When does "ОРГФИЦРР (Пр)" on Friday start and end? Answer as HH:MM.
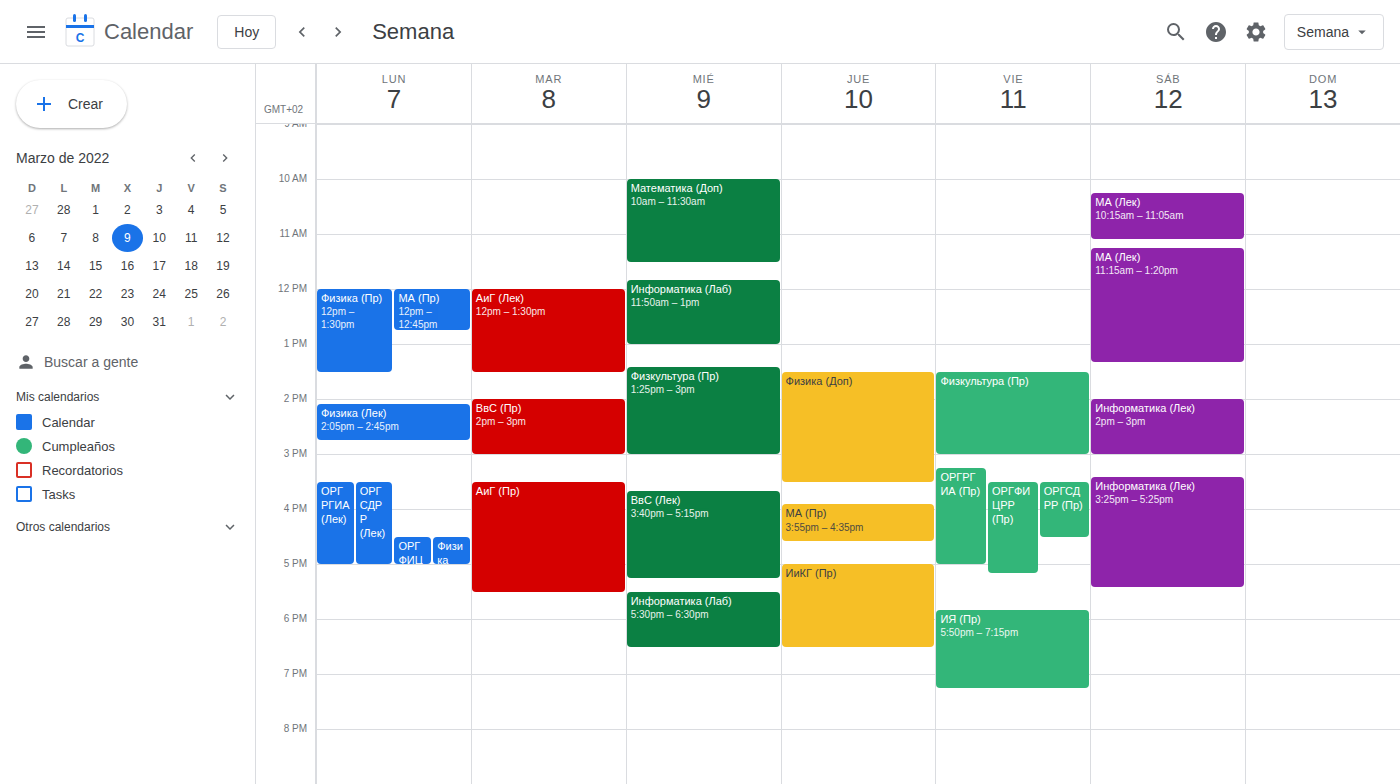
15:30 to 17:10